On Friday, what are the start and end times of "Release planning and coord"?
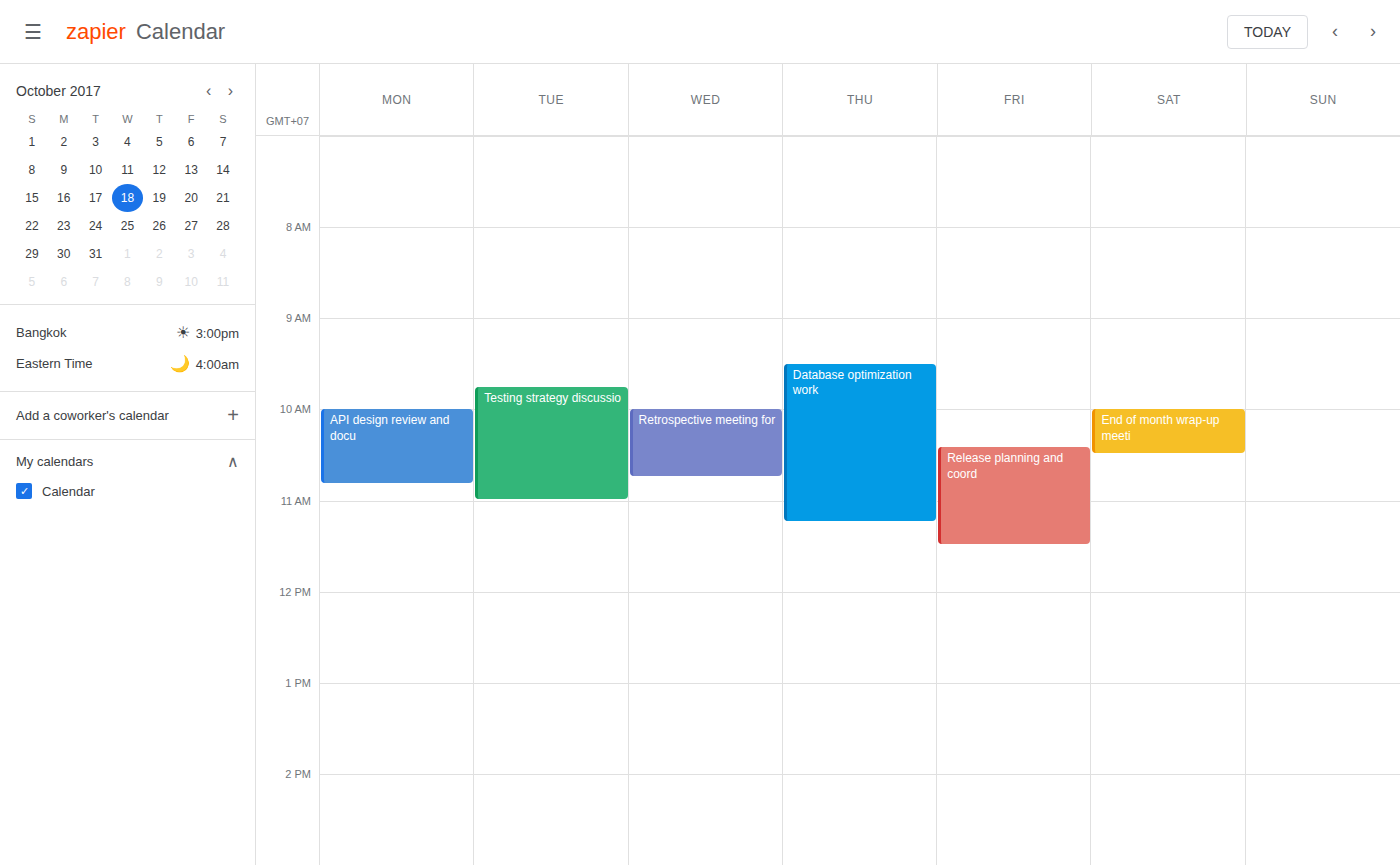
10:25 AM to 11:30 AM